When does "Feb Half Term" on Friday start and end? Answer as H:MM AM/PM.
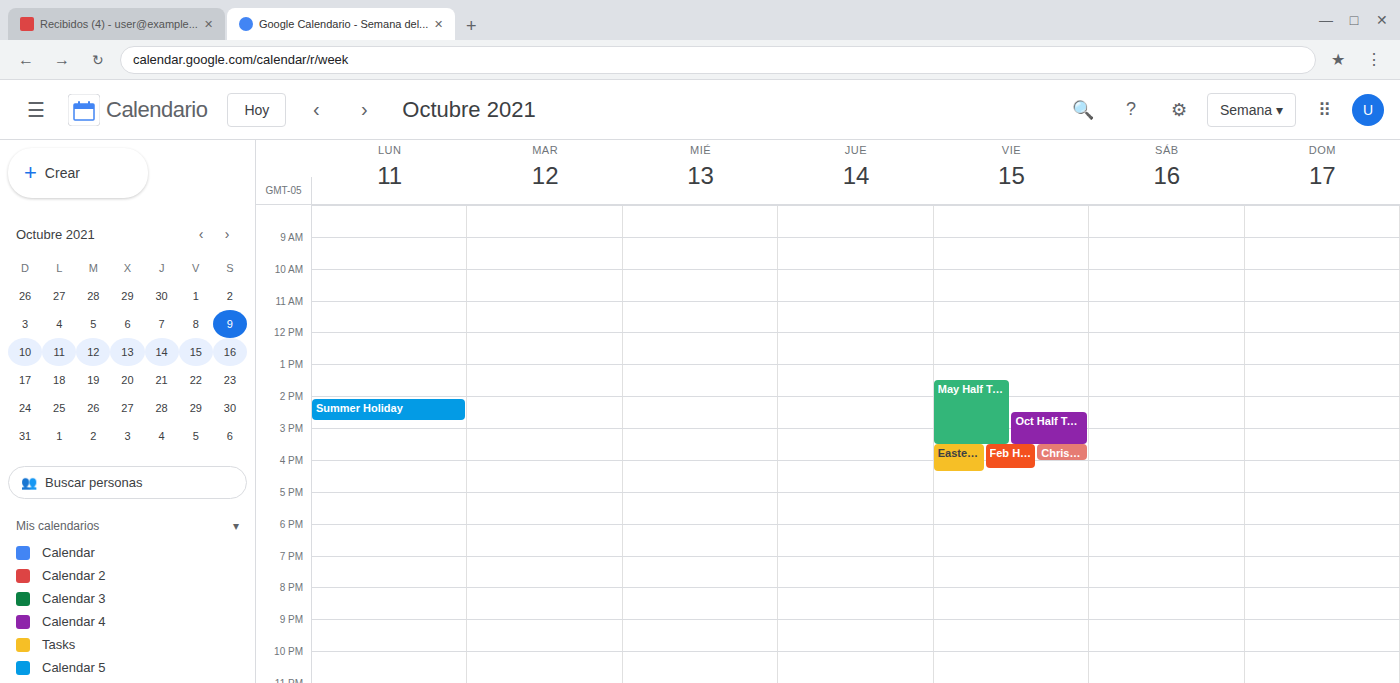
3:30 PM to 4:15 PM